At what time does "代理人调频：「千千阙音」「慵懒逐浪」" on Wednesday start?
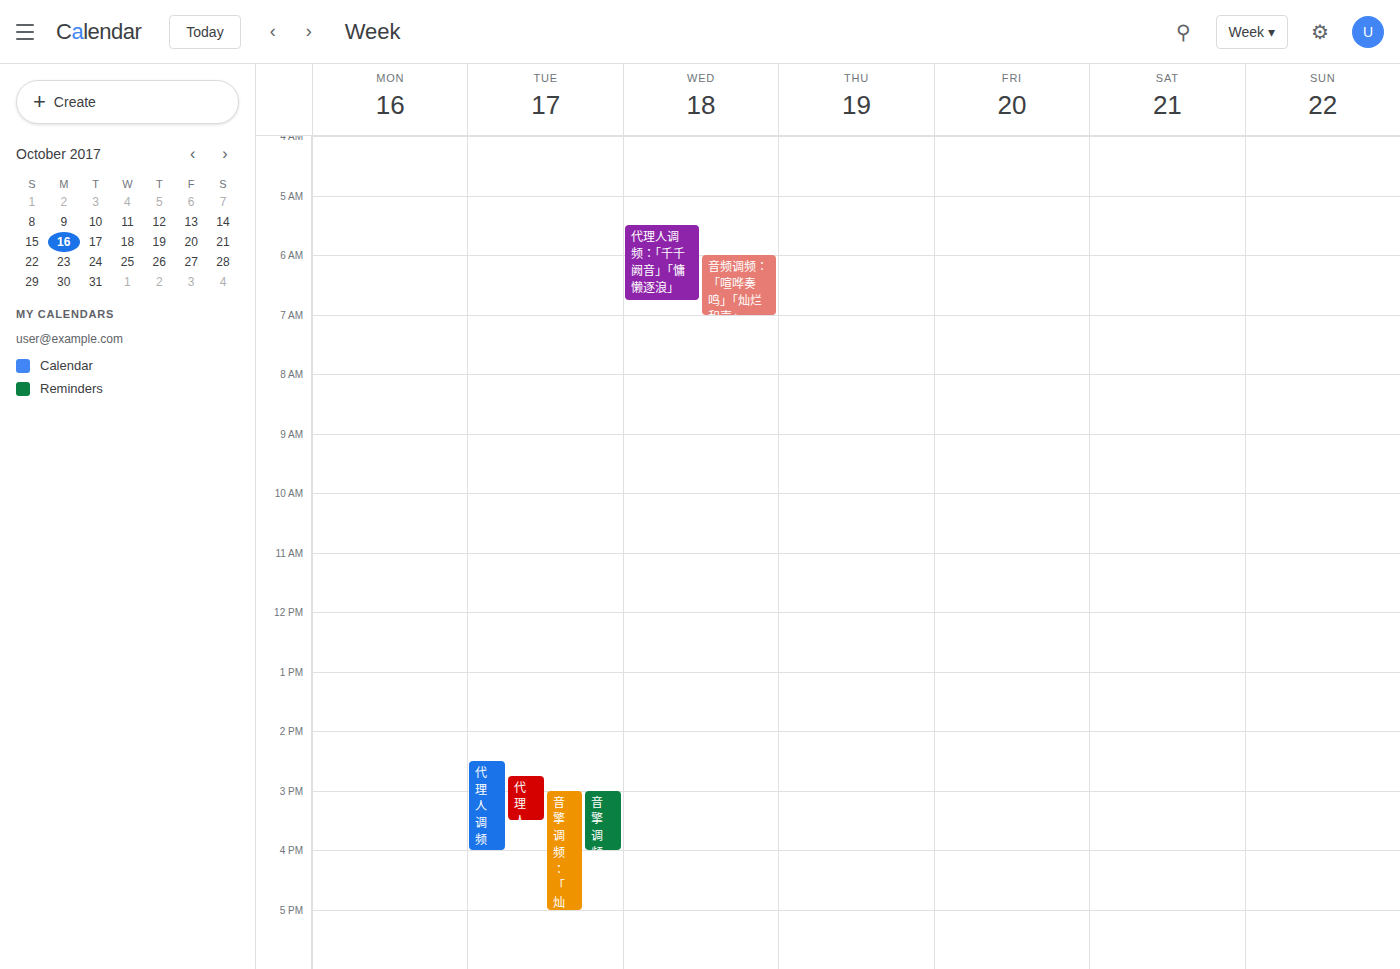
5:30 AM